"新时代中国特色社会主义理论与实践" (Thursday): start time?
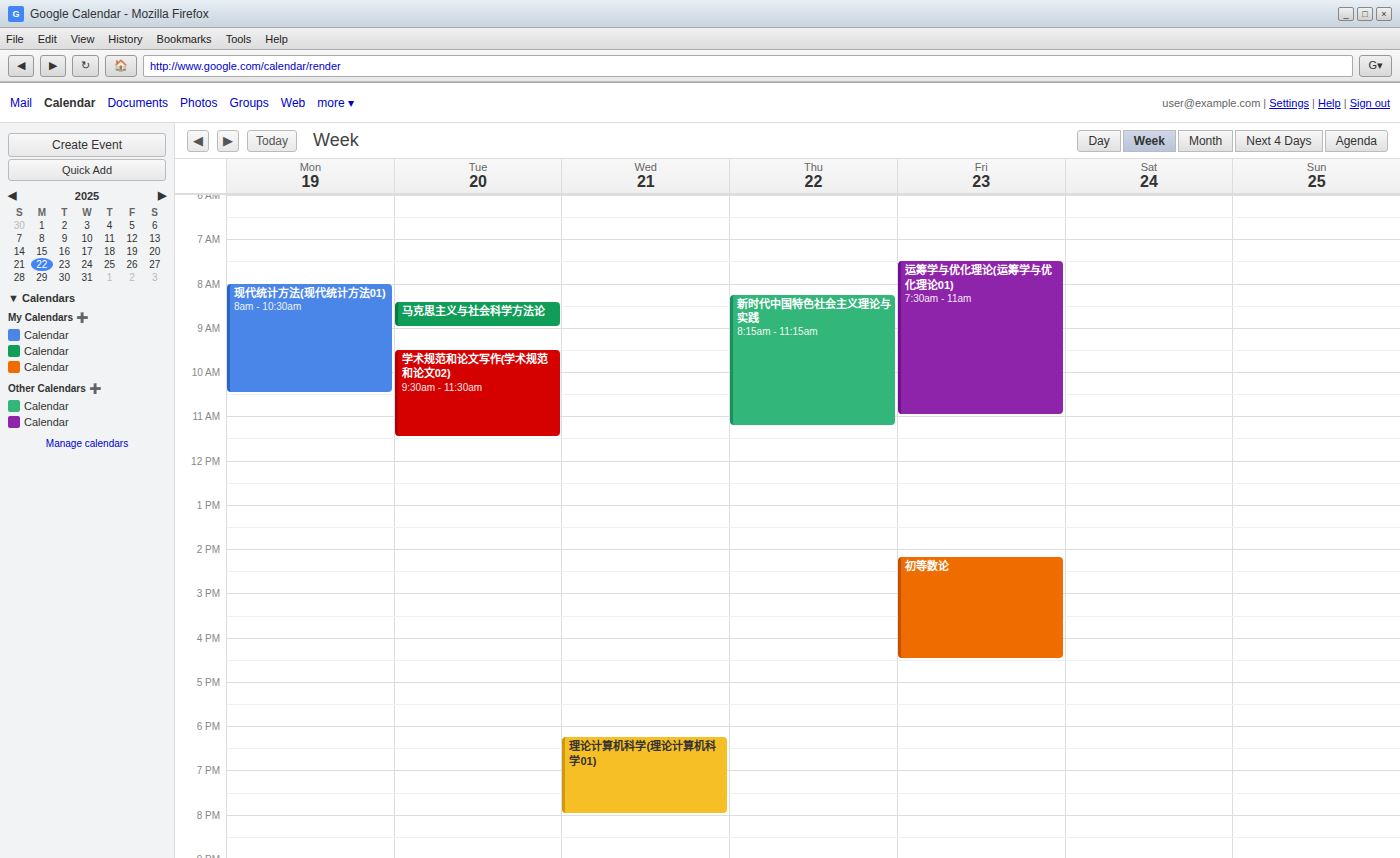
8:15 AM